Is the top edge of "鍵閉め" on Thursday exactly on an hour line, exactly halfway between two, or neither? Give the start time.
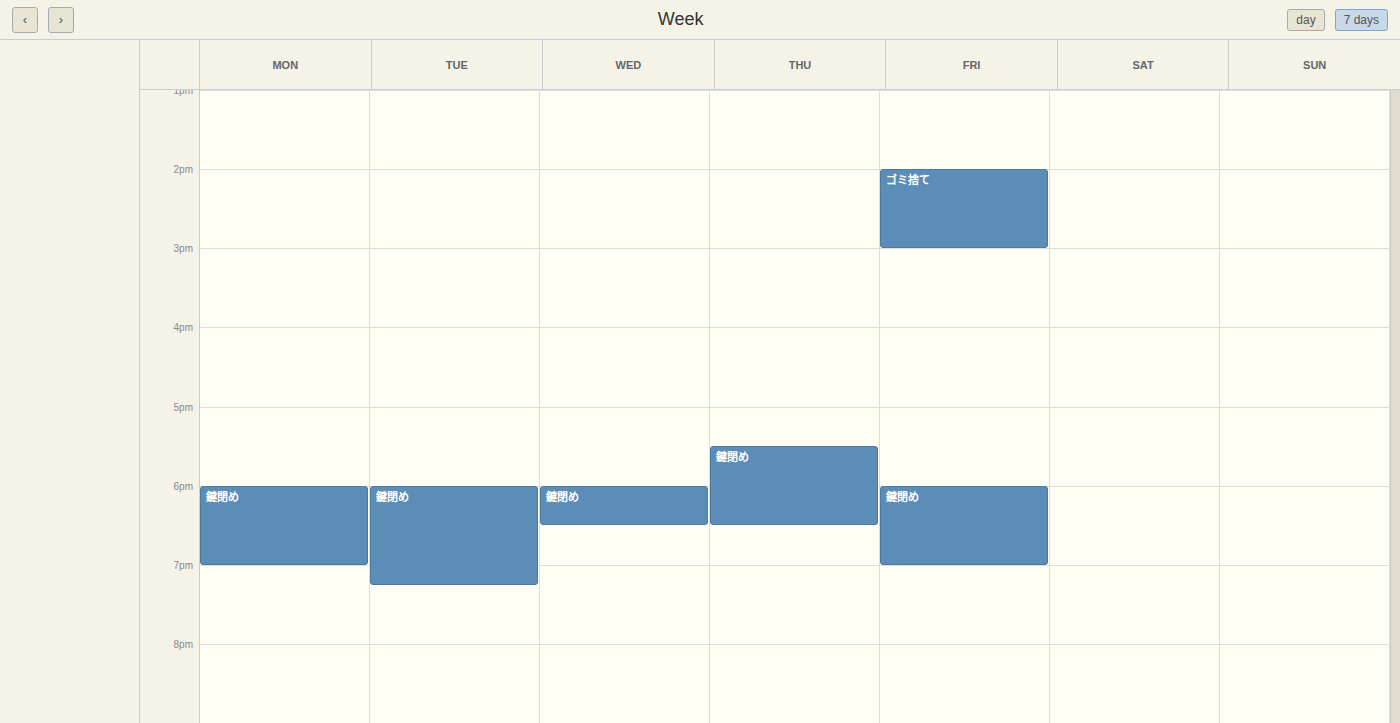
5:30 PM -- halfway between the 5 PM and 6 PM lines.